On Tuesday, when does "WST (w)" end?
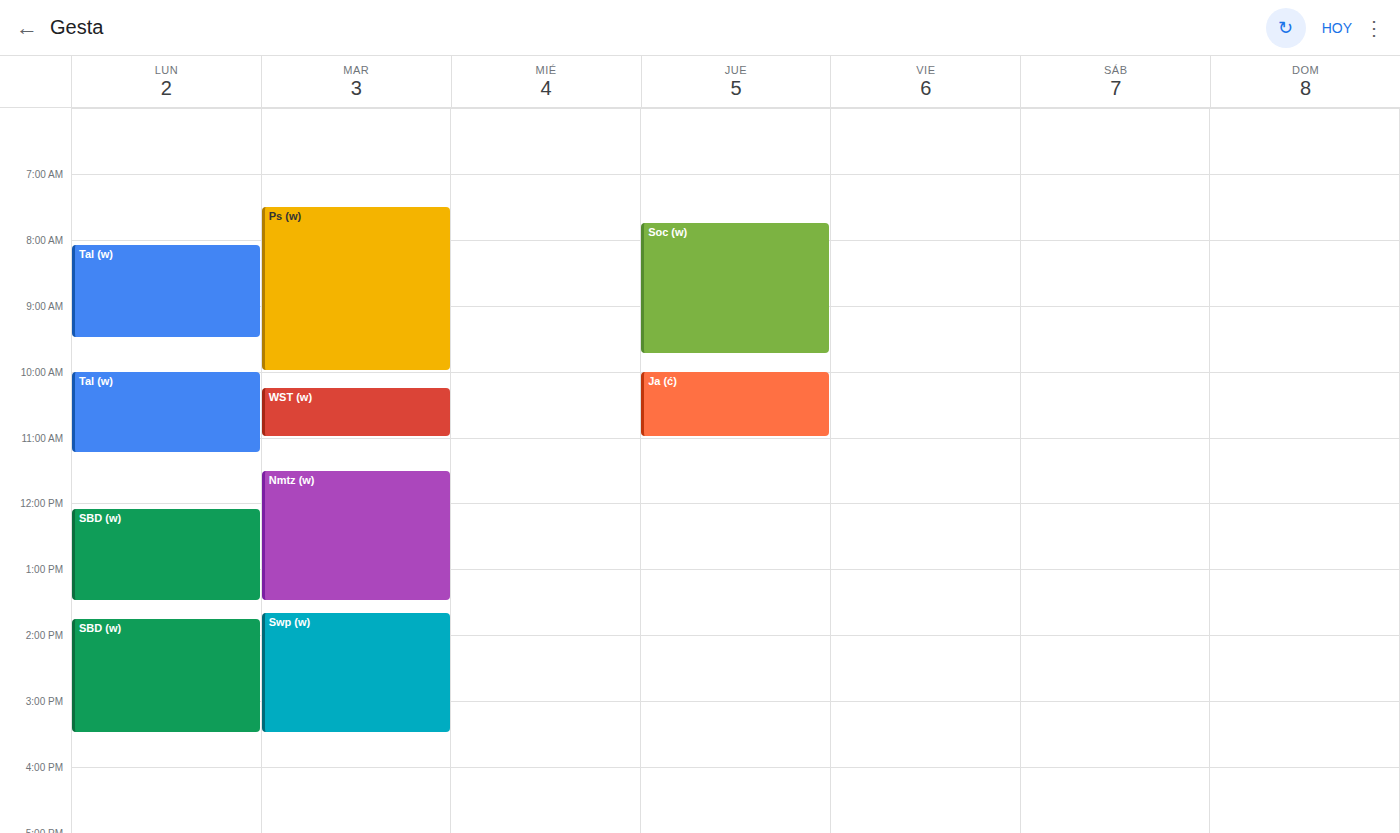
11:00 AM